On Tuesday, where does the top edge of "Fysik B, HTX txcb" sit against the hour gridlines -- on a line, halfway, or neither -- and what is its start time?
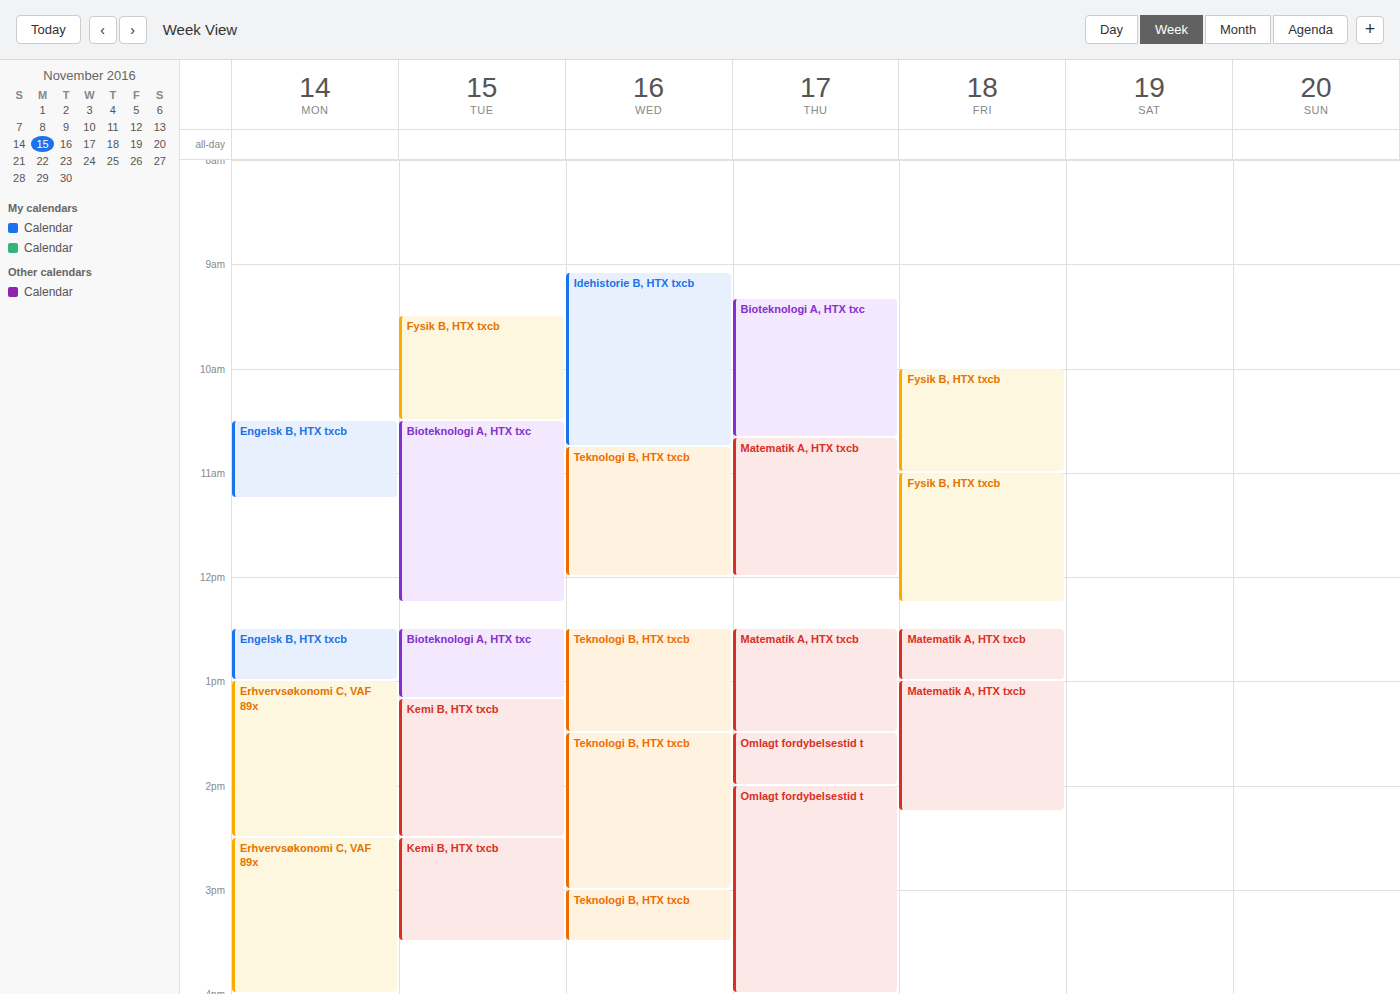
09:30 -- halfway between the 09:00 and 10:00 lines.